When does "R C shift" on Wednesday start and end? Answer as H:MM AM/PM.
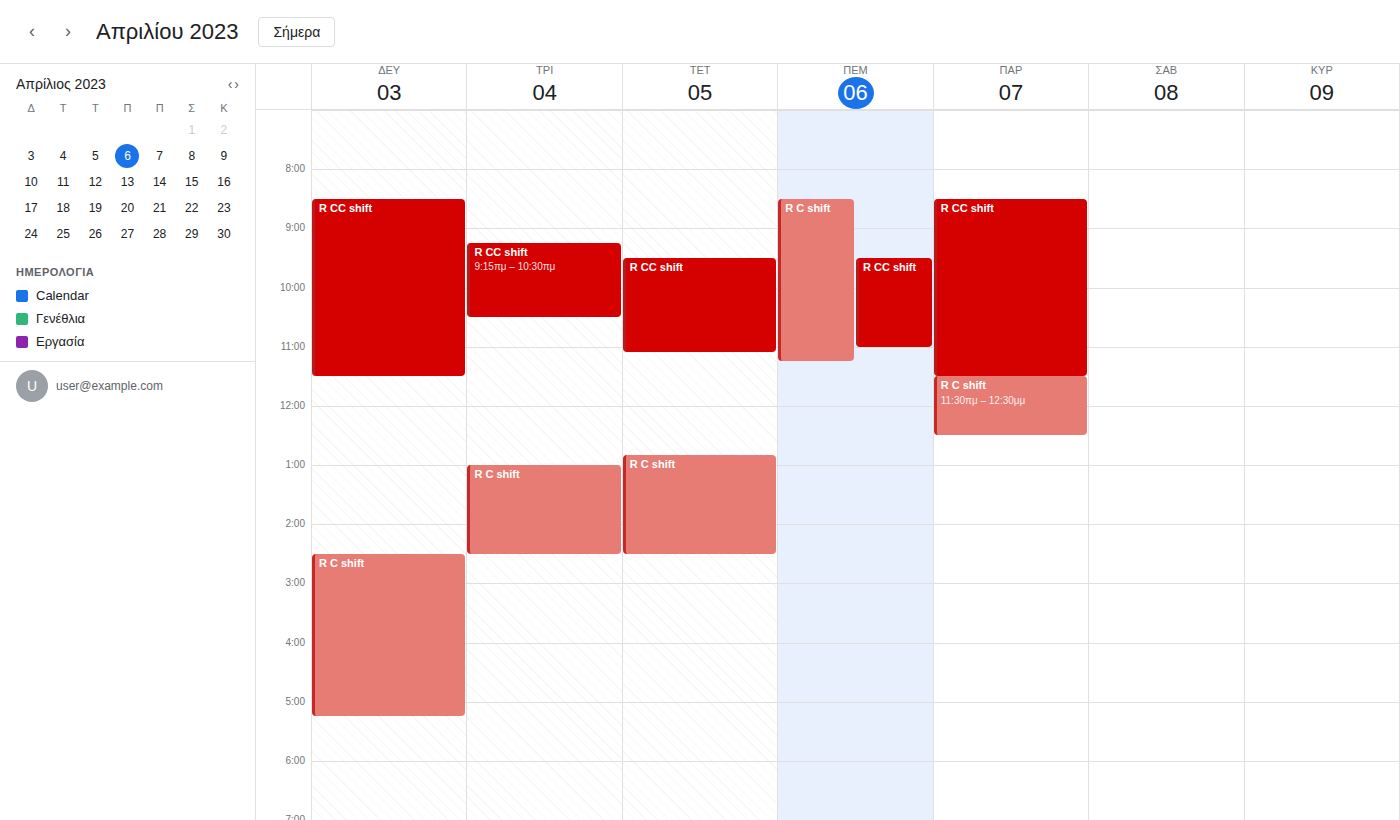
12:50 PM to 2:30 PM